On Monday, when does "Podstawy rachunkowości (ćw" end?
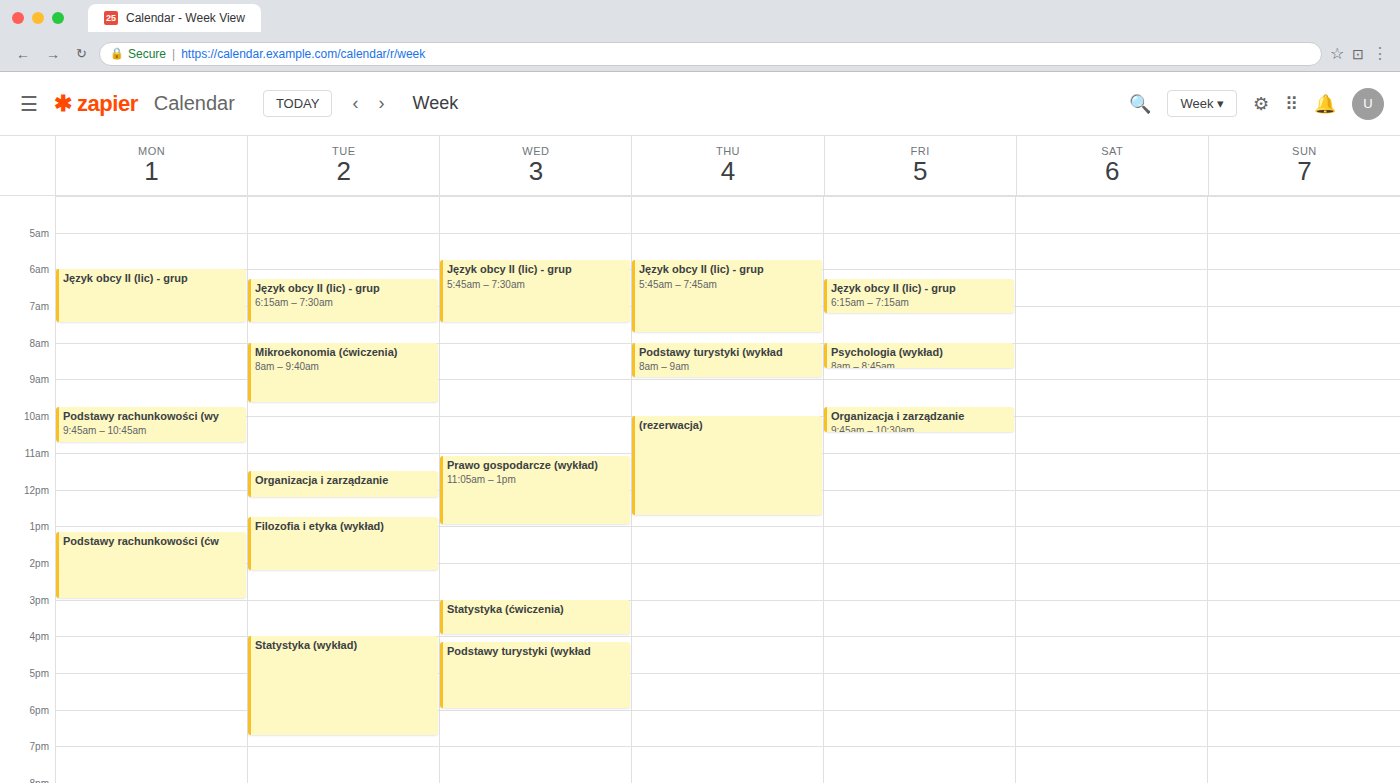
3:00 PM